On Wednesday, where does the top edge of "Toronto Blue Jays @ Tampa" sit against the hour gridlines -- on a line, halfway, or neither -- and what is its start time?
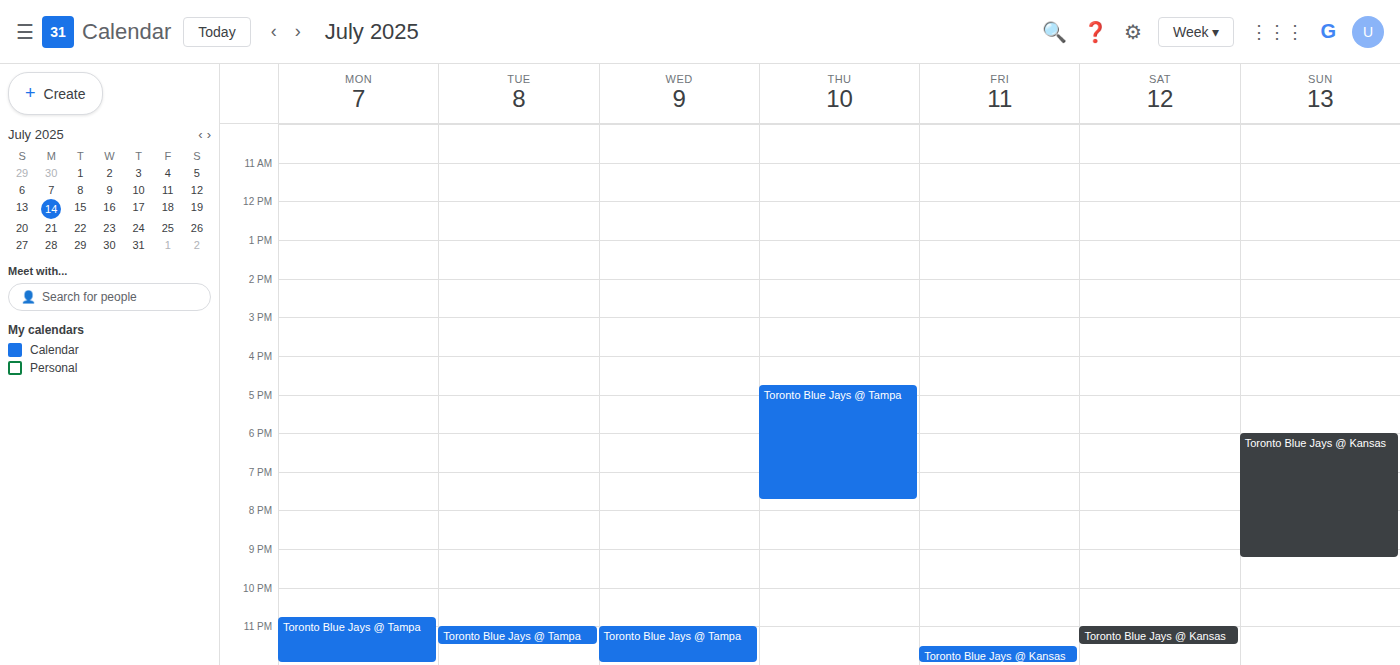
11:00 PM -- exactly on the 11 PM line.